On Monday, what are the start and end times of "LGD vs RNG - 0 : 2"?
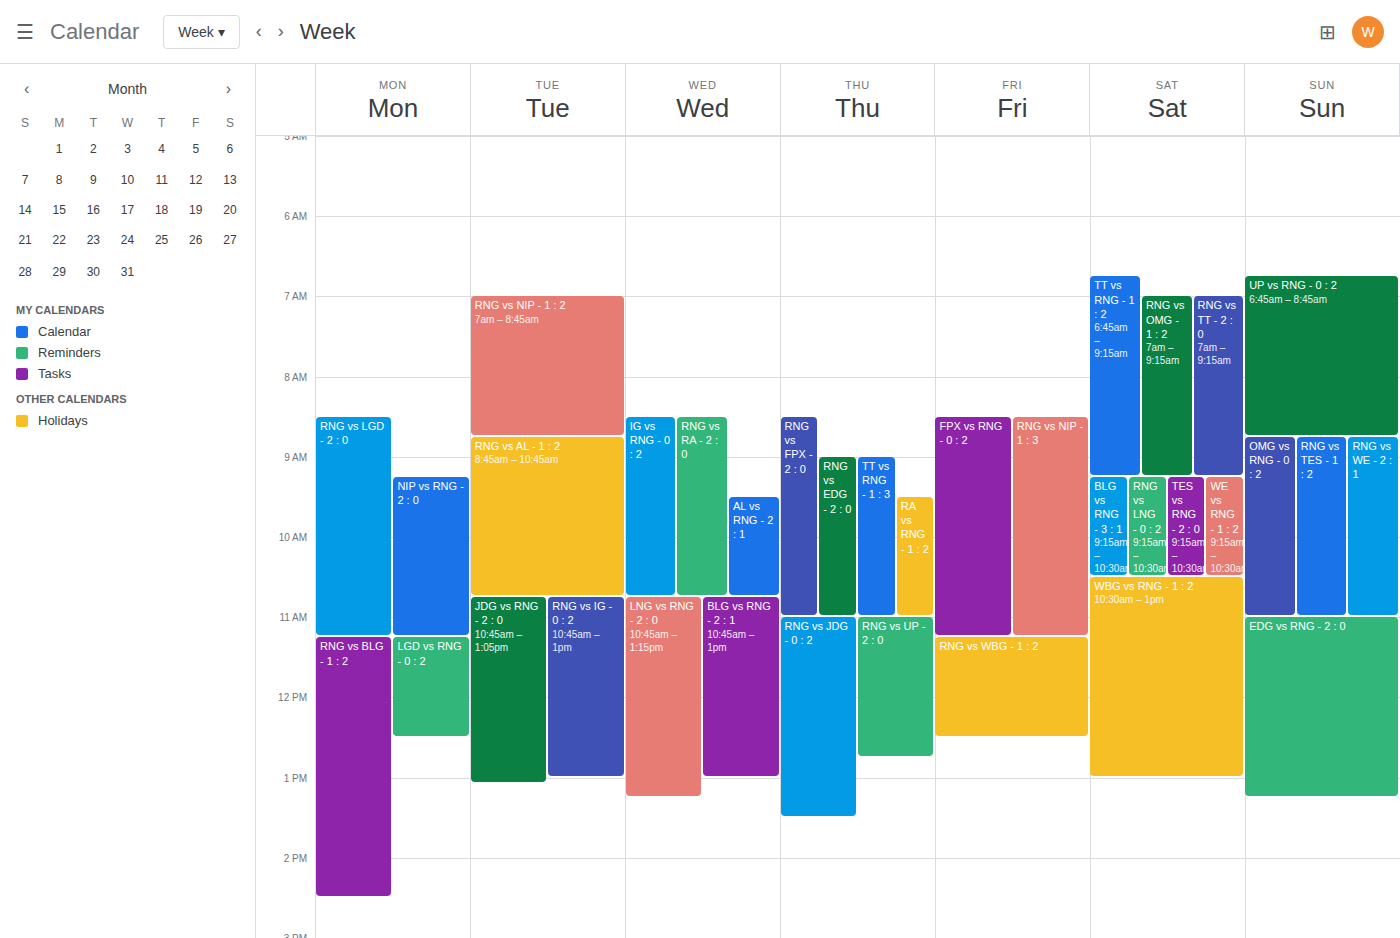
11:15 AM to 12:30 PM